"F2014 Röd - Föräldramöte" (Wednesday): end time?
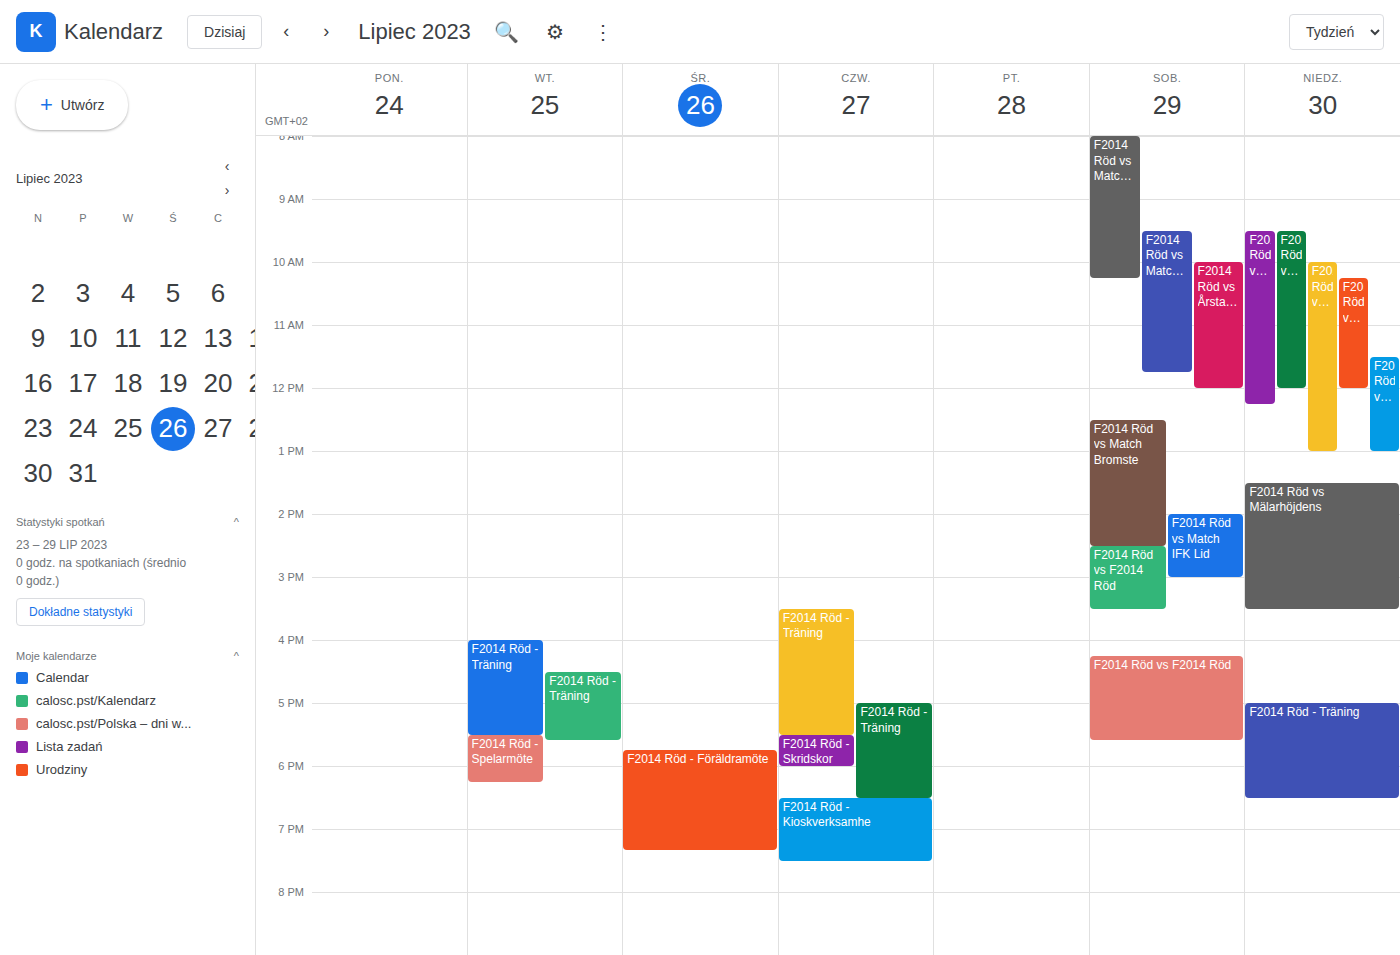
7:20 PM